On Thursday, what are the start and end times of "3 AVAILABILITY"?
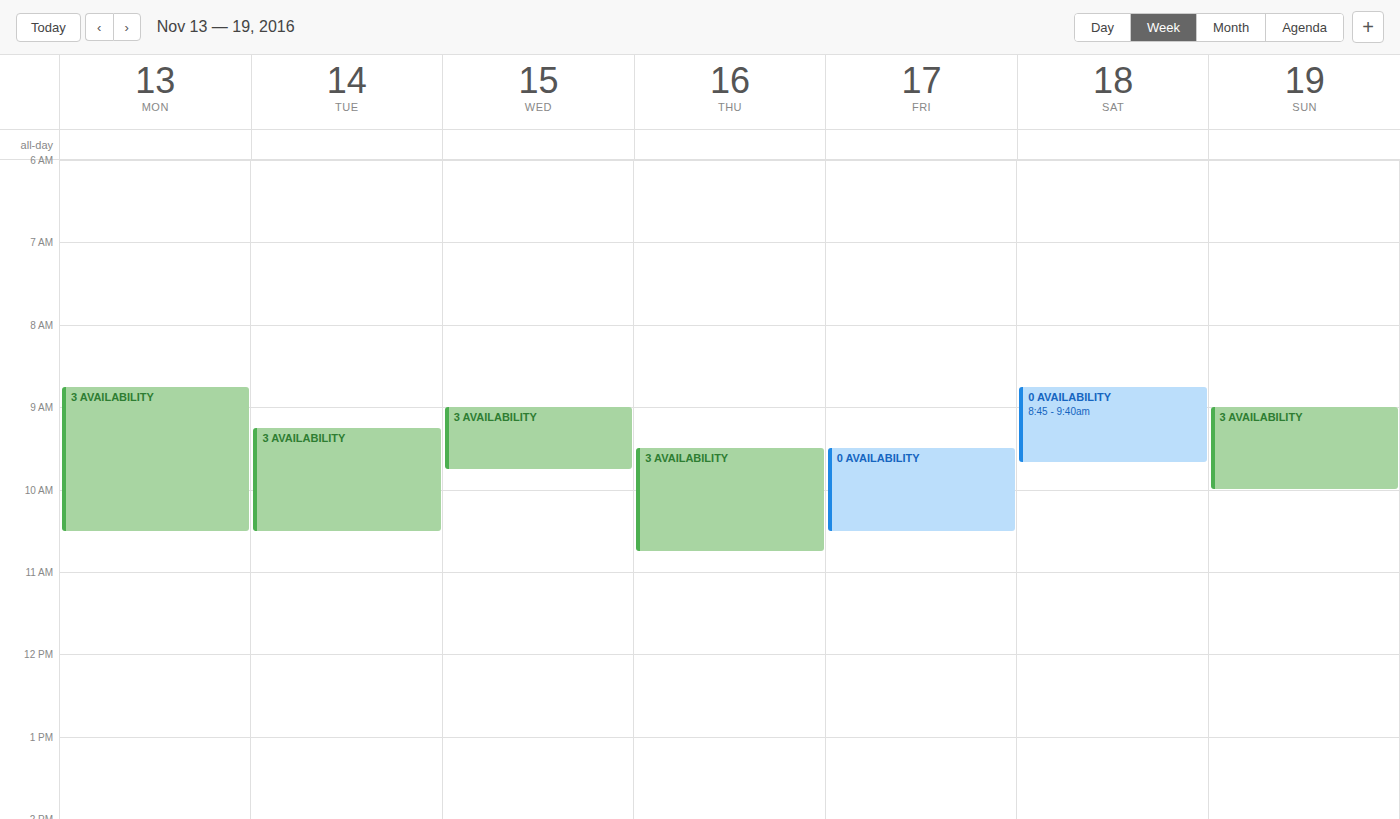
9:30 AM to 10:45 AM